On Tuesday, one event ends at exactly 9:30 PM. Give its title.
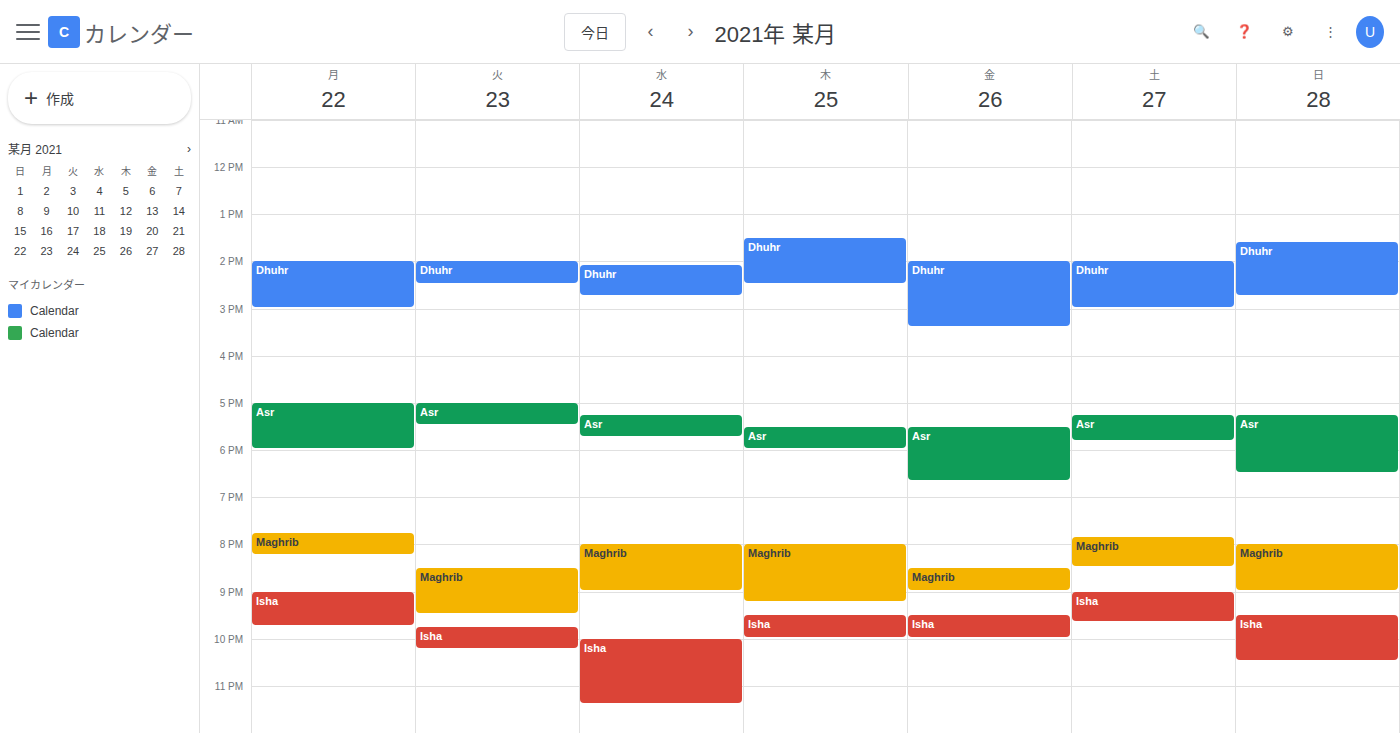
"Maghrib"